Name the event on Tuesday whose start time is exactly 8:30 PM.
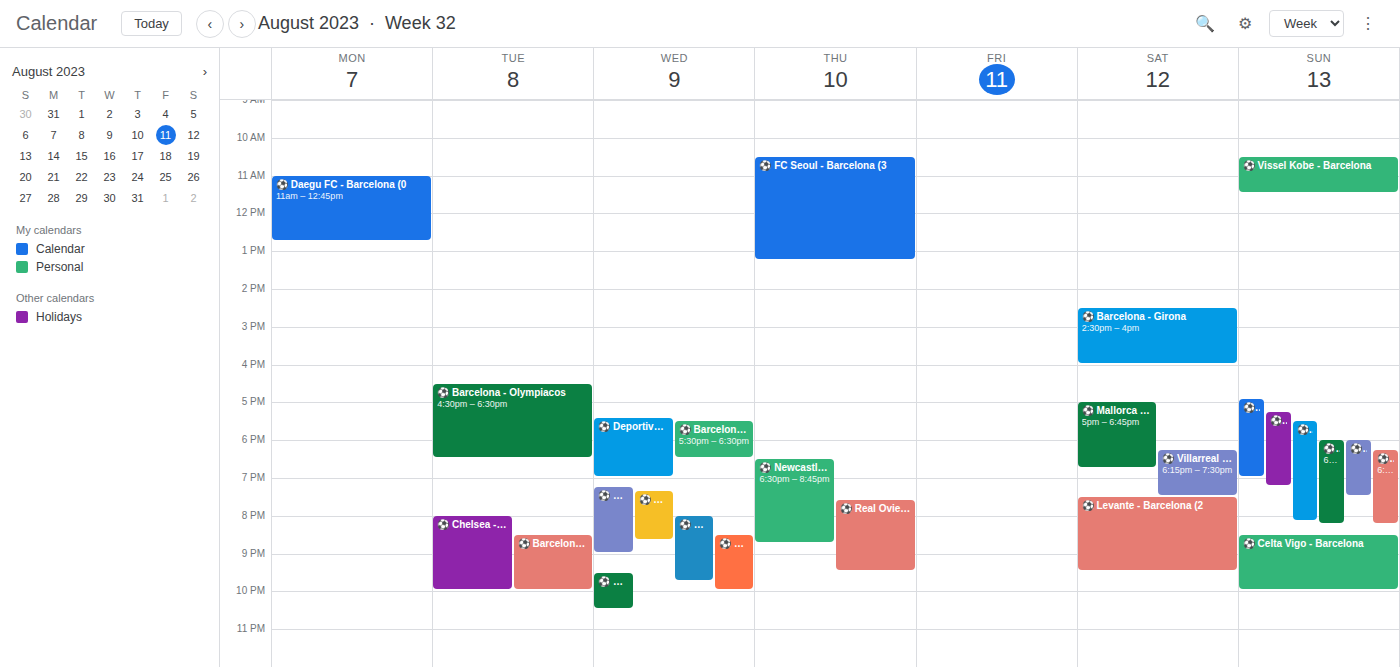
"⚽️ Barcelona - Eintracht F"